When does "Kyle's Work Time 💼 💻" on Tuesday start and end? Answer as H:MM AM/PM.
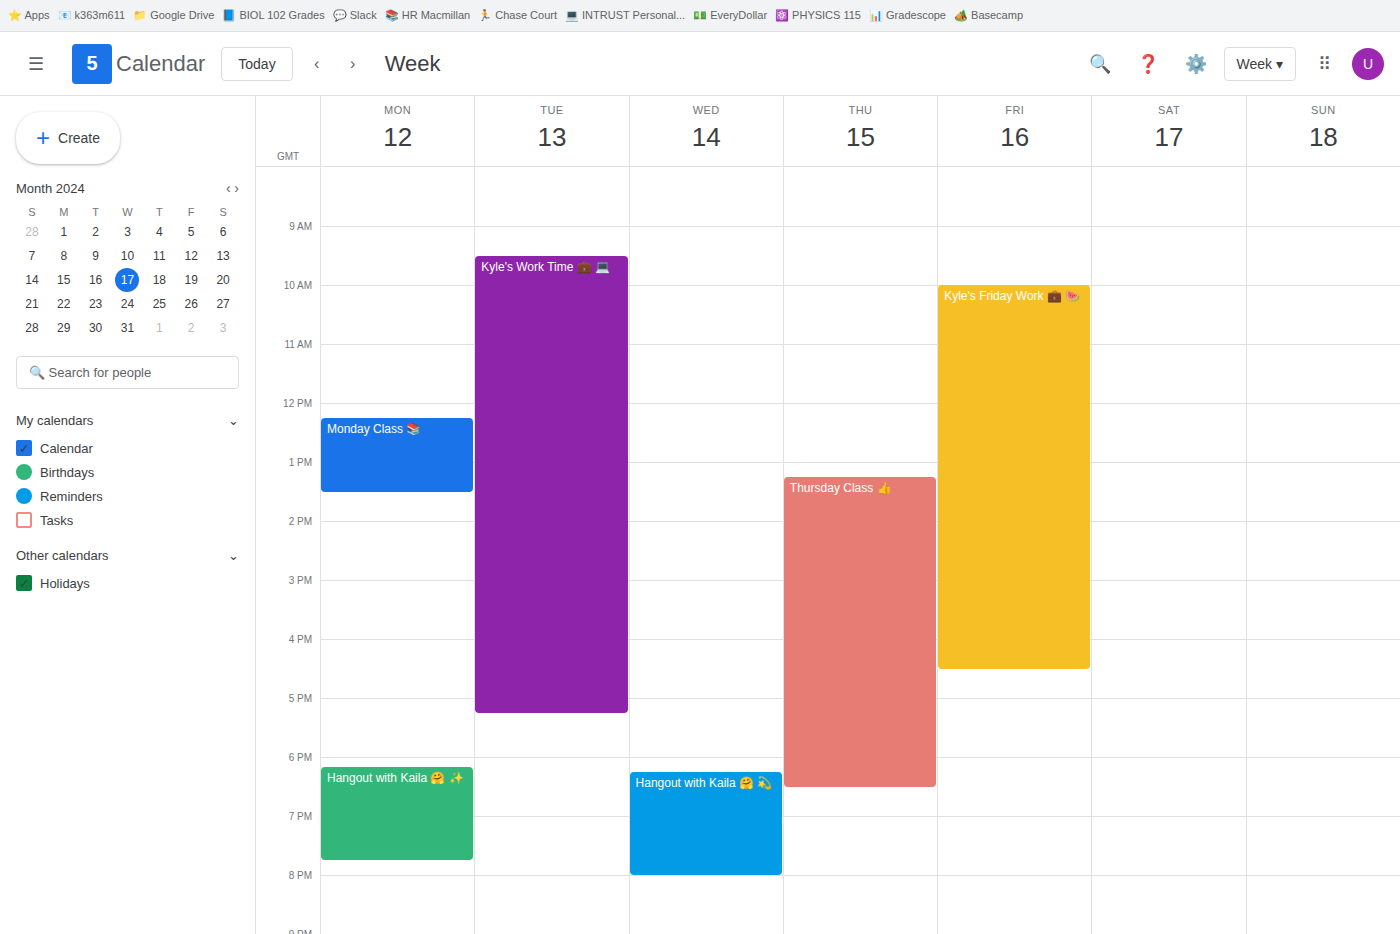
9:30 AM to 5:15 PM